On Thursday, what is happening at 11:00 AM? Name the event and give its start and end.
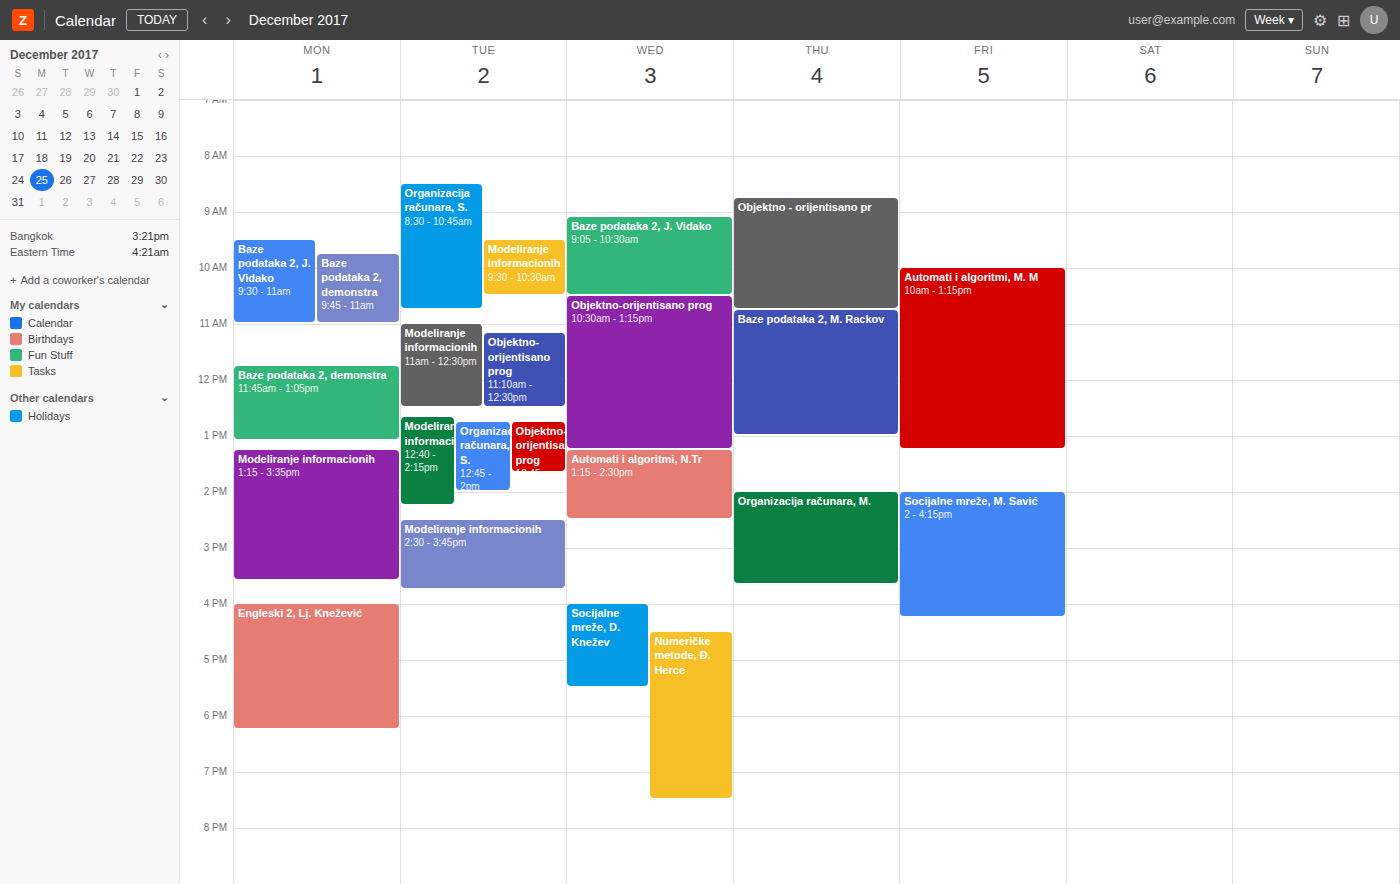
"Baze podataka 2, M. Rackov", 10:45 AM to 1:00 PM